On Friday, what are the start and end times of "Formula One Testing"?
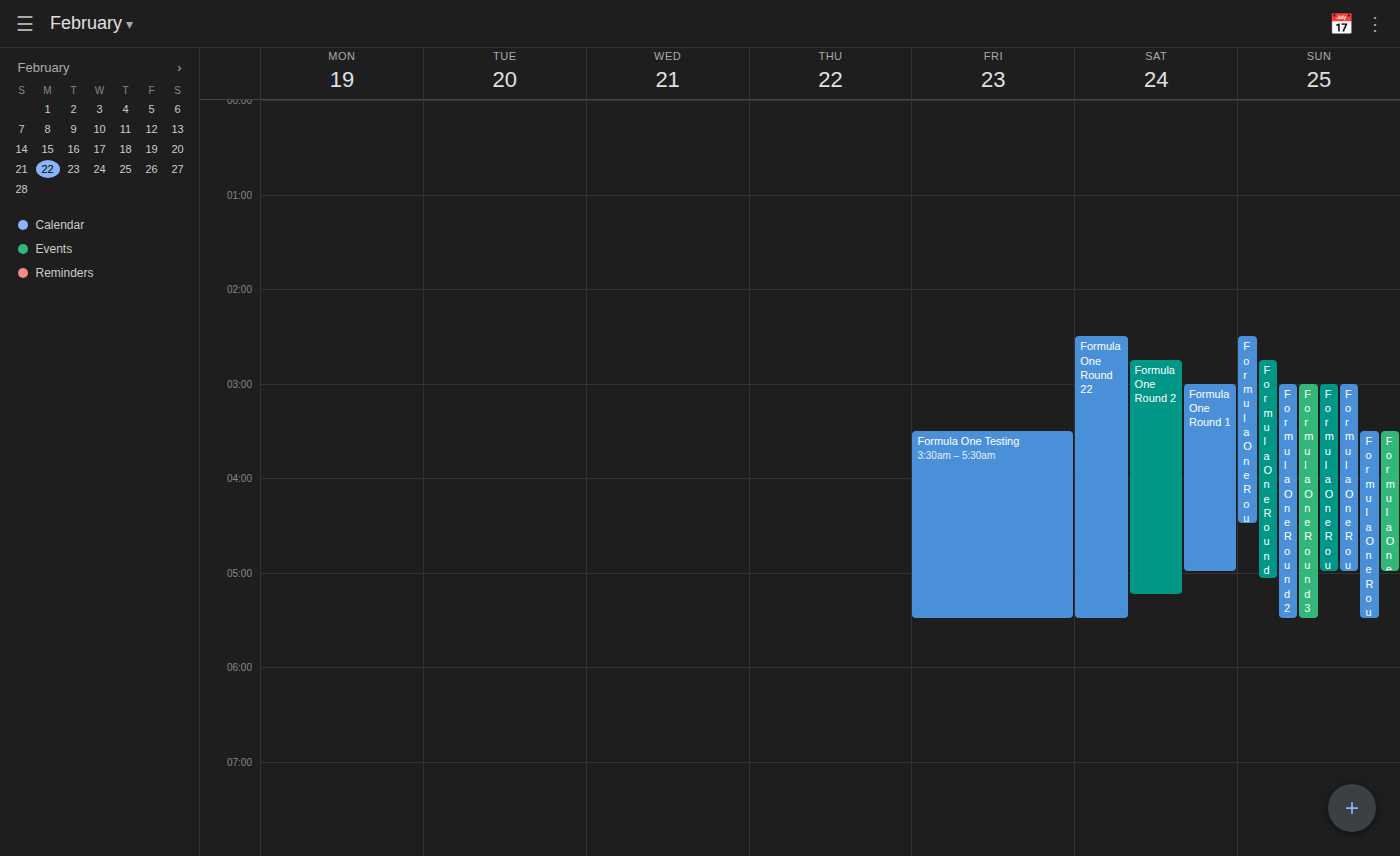
3:30 AM to 5:30 AM